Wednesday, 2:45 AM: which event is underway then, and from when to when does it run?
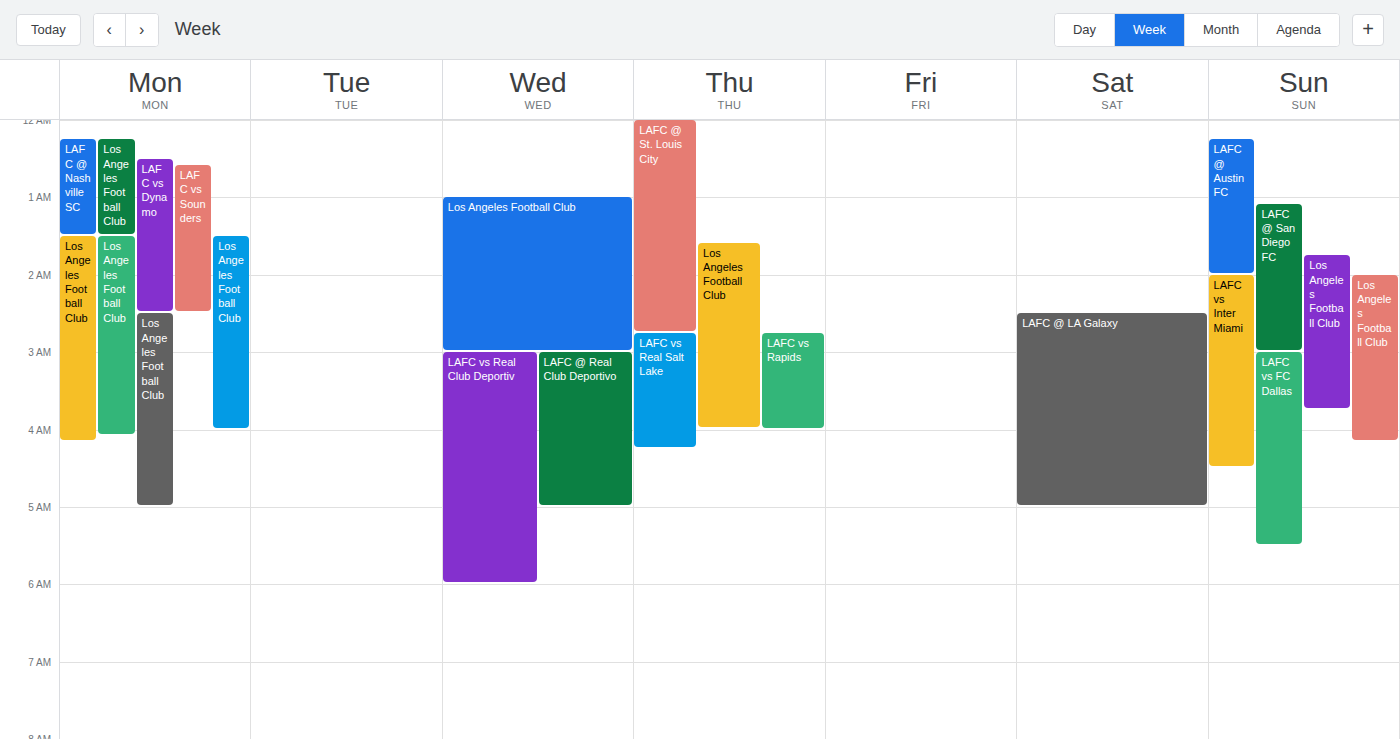
"Los Angeles Football Club", 1:00 AM to 3:00 AM